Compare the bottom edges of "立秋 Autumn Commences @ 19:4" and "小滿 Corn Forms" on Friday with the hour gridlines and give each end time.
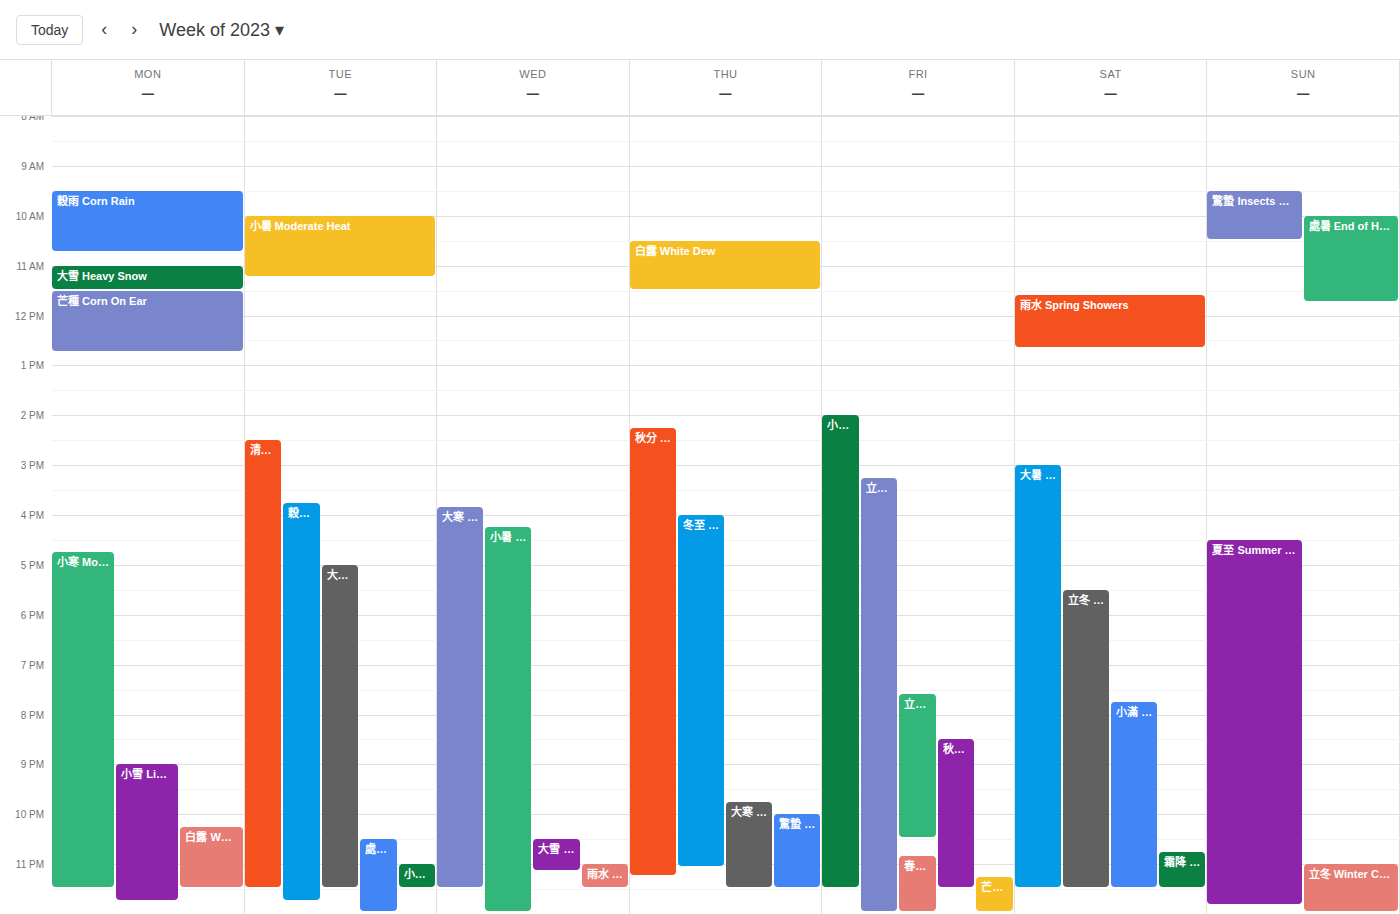
"立秋 Autumn Commences @ 19:4": 10:30 PM, halfway between the 10 PM and 11 PM lines. "小滿 Corn Forms": 11:30 PM, halfway between the 11 PM and 12 AM lines.